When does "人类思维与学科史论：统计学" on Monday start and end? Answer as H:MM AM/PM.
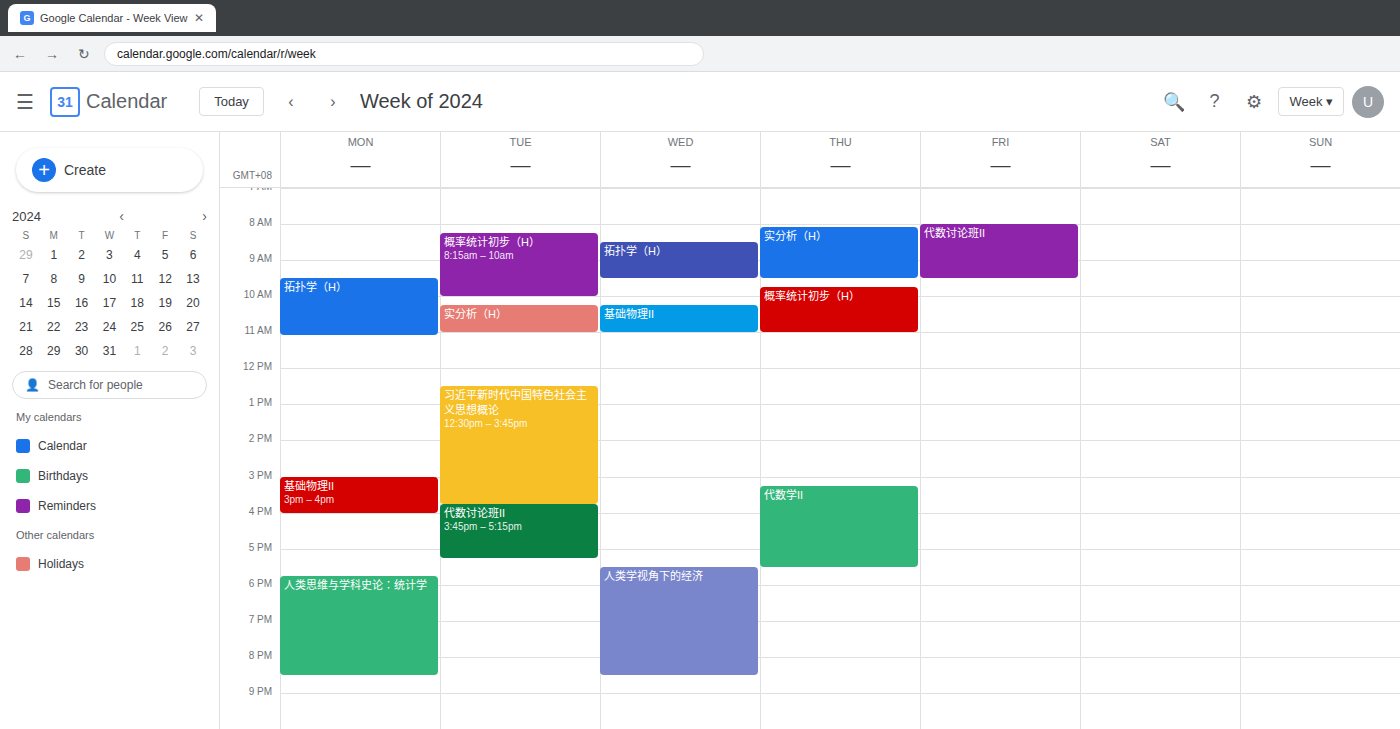
5:45 PM to 8:30 PM